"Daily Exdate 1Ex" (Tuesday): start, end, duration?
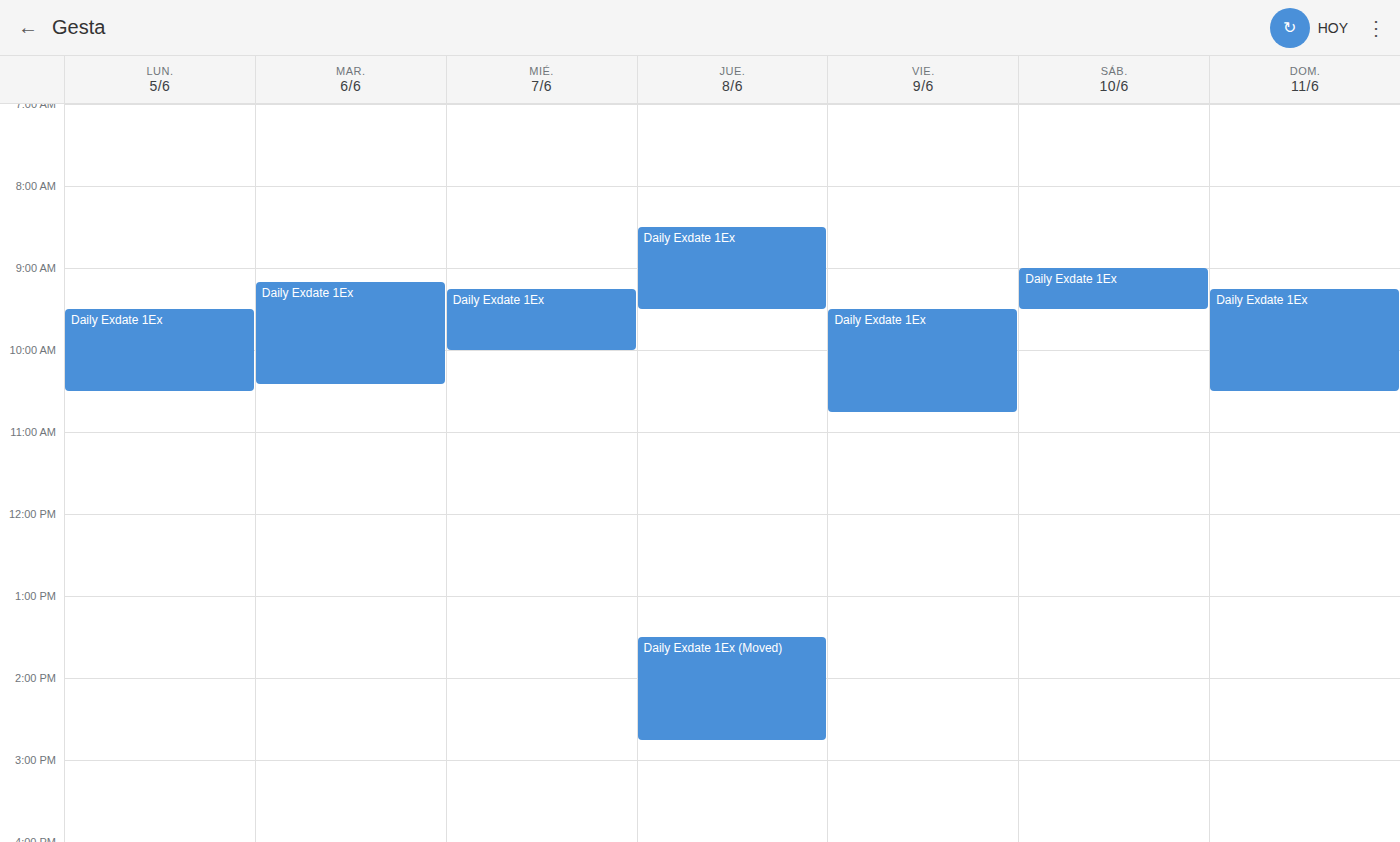
09:10 to 10:25, 1 hour 15 minutes